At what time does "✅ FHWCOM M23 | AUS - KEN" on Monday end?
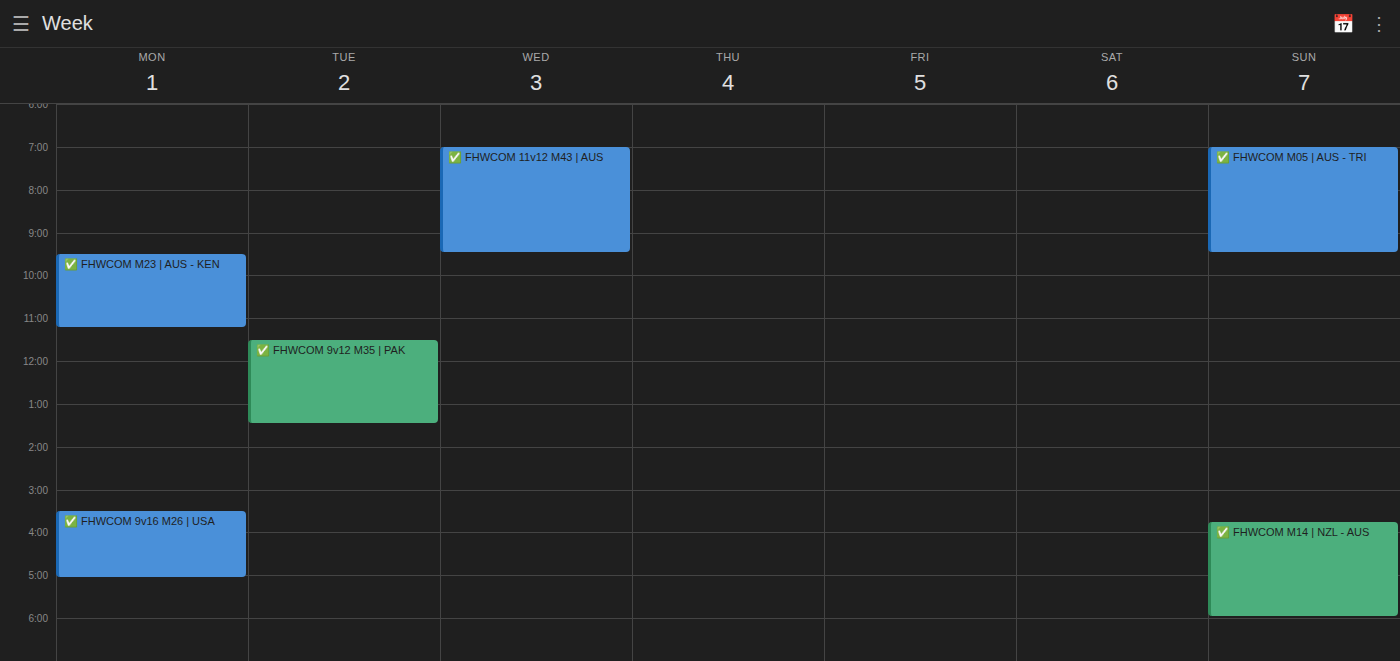
11:15 AM